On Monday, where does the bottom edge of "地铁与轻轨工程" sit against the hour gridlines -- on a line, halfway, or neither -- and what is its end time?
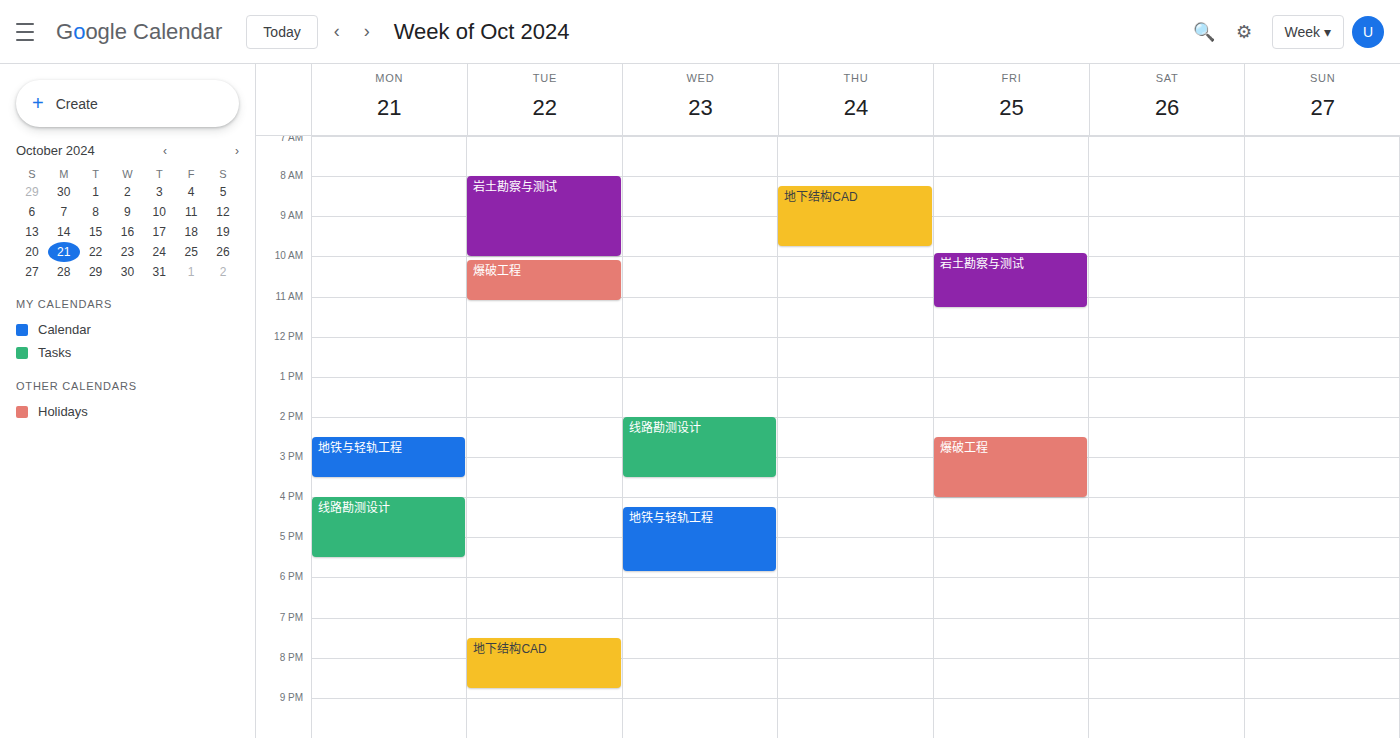
15:30 -- halfway between the 15:00 and 16:00 lines.